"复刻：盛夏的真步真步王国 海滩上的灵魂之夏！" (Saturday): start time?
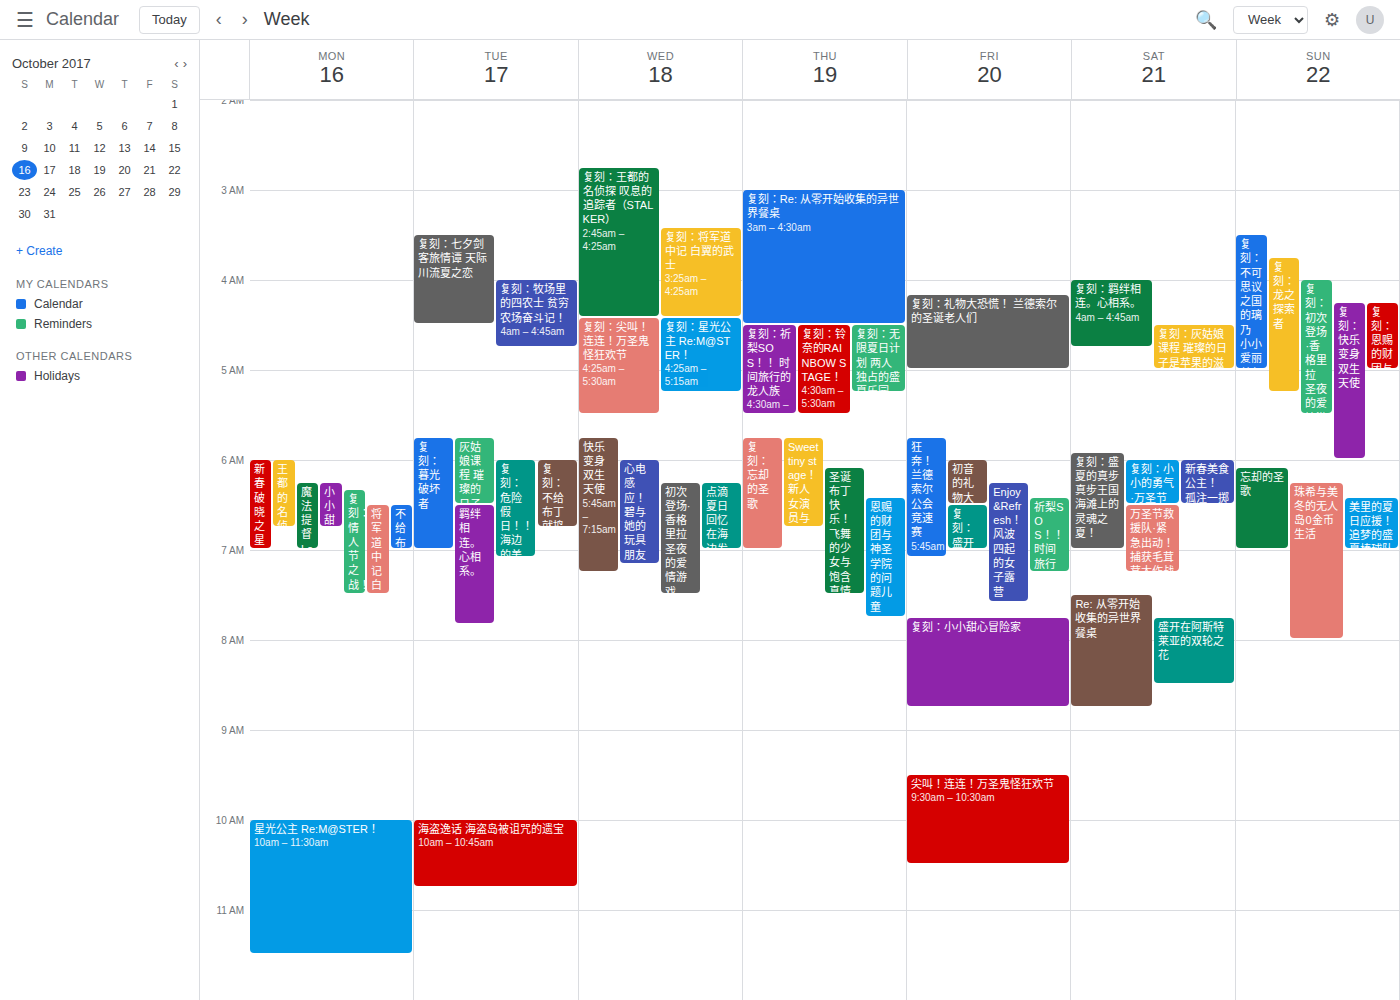
5:55 AM